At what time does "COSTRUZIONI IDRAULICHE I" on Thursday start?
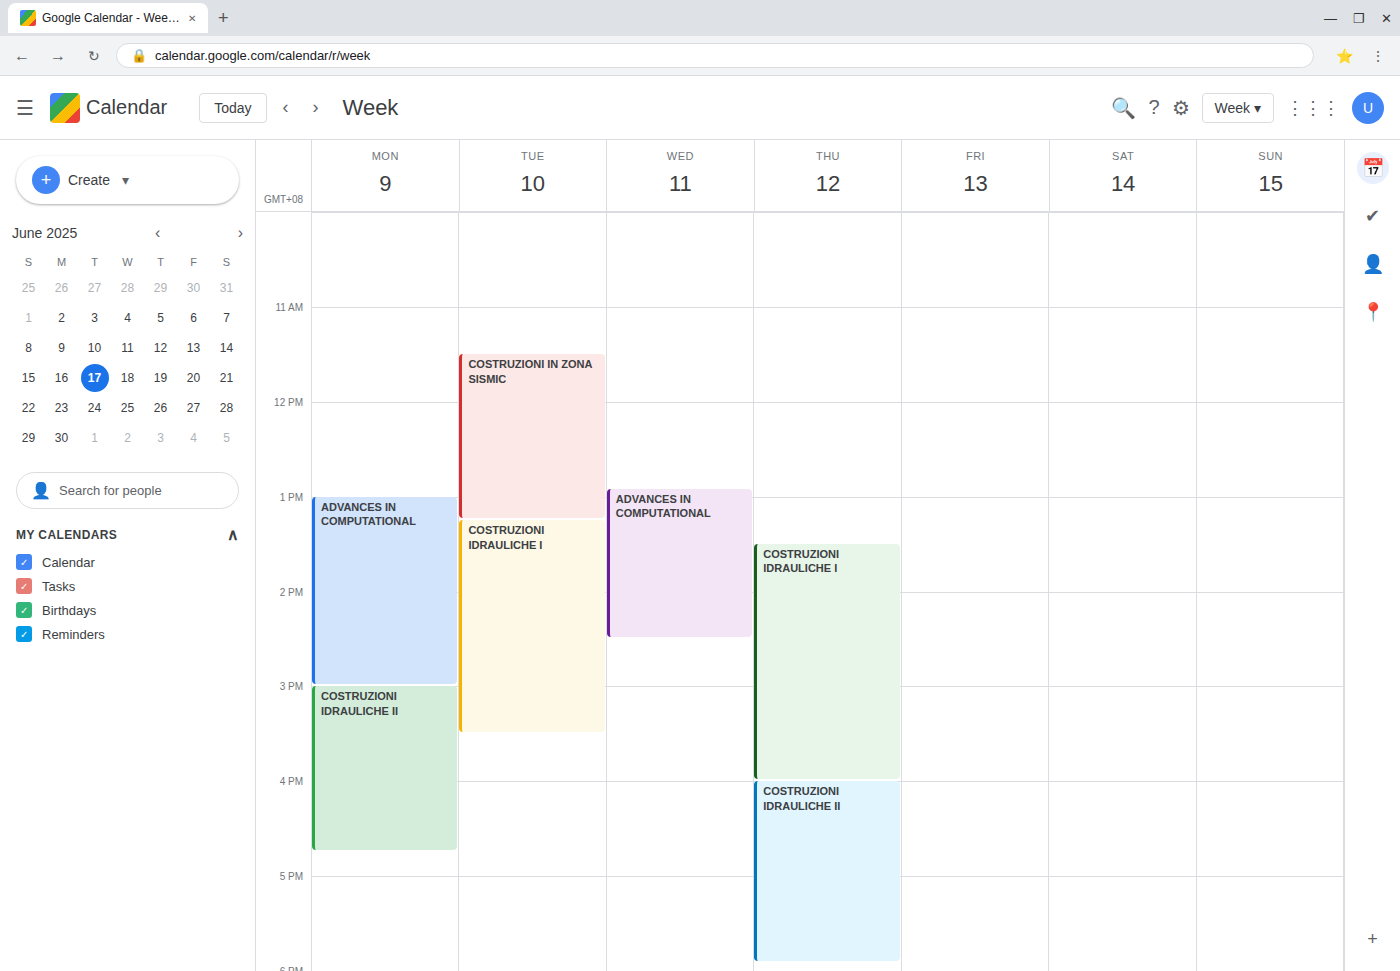
1:30 PM